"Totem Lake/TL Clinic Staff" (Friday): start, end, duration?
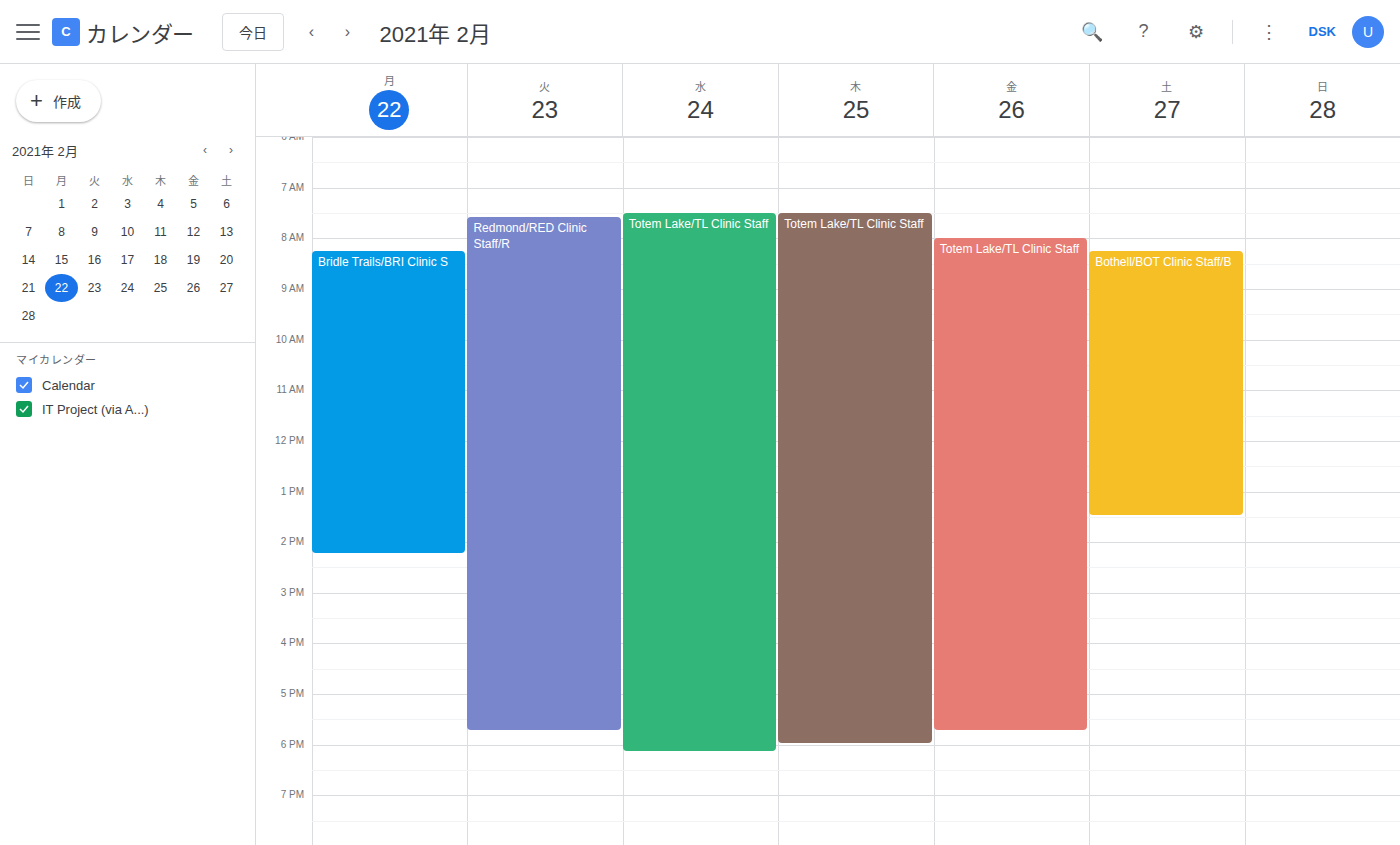
8:00 AM to 5:45 PM, 9 hours 45 minutes